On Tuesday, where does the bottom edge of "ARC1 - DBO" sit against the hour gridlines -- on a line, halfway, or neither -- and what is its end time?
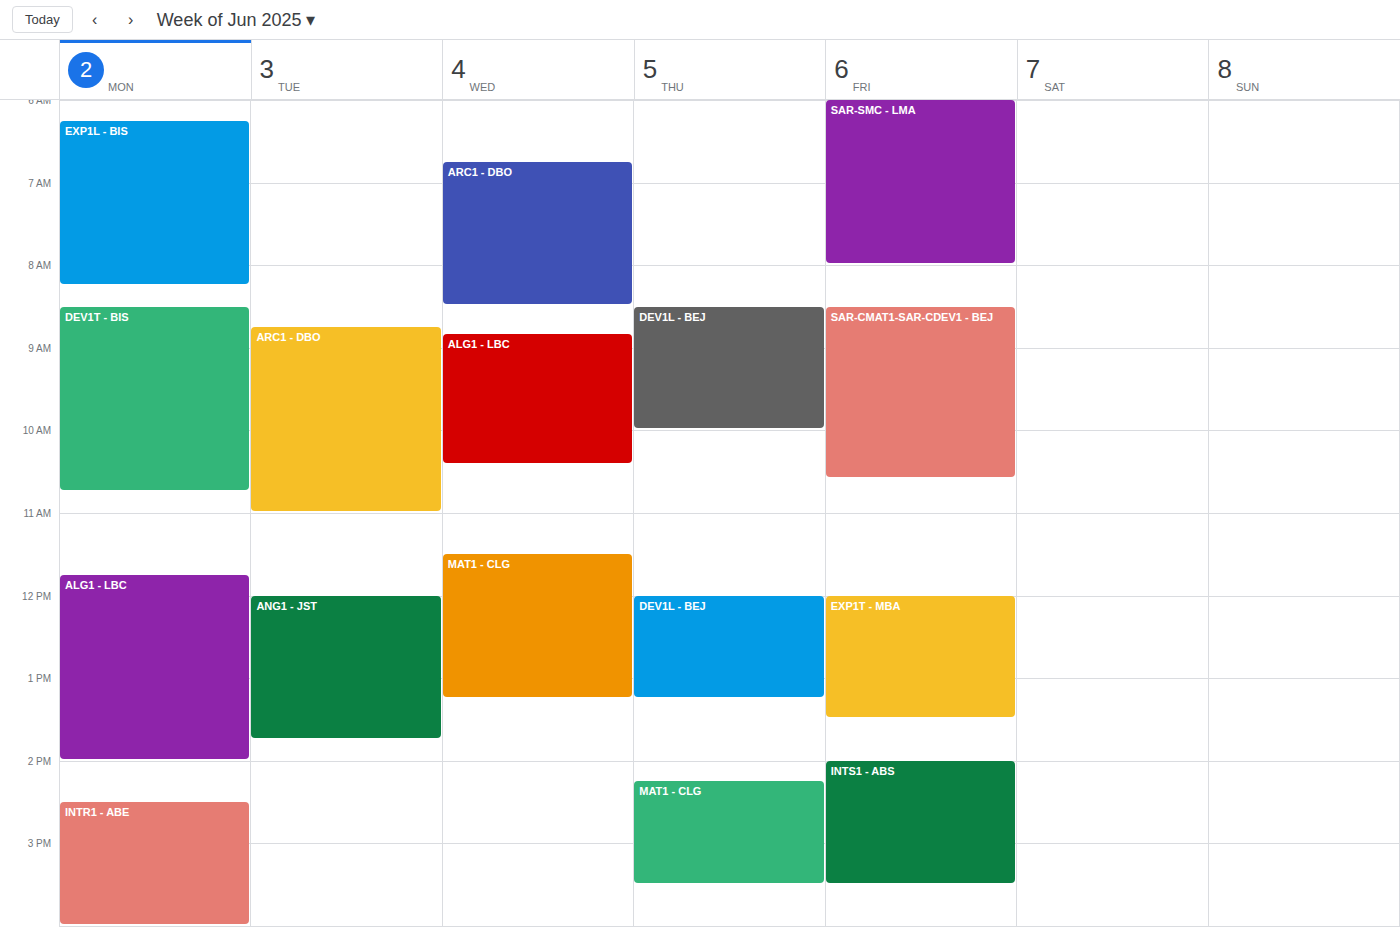
11:00 AM -- exactly on the 11 AM line.